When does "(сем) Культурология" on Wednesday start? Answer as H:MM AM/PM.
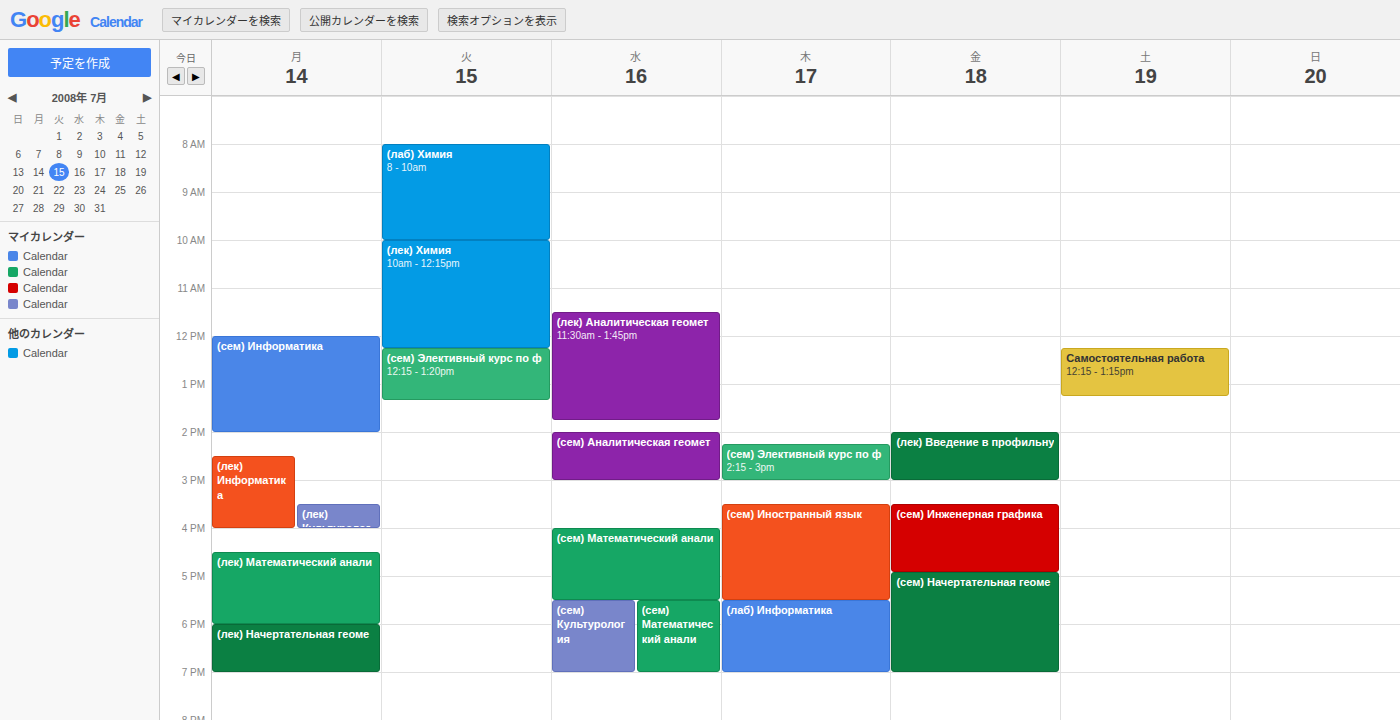
5:30 PM